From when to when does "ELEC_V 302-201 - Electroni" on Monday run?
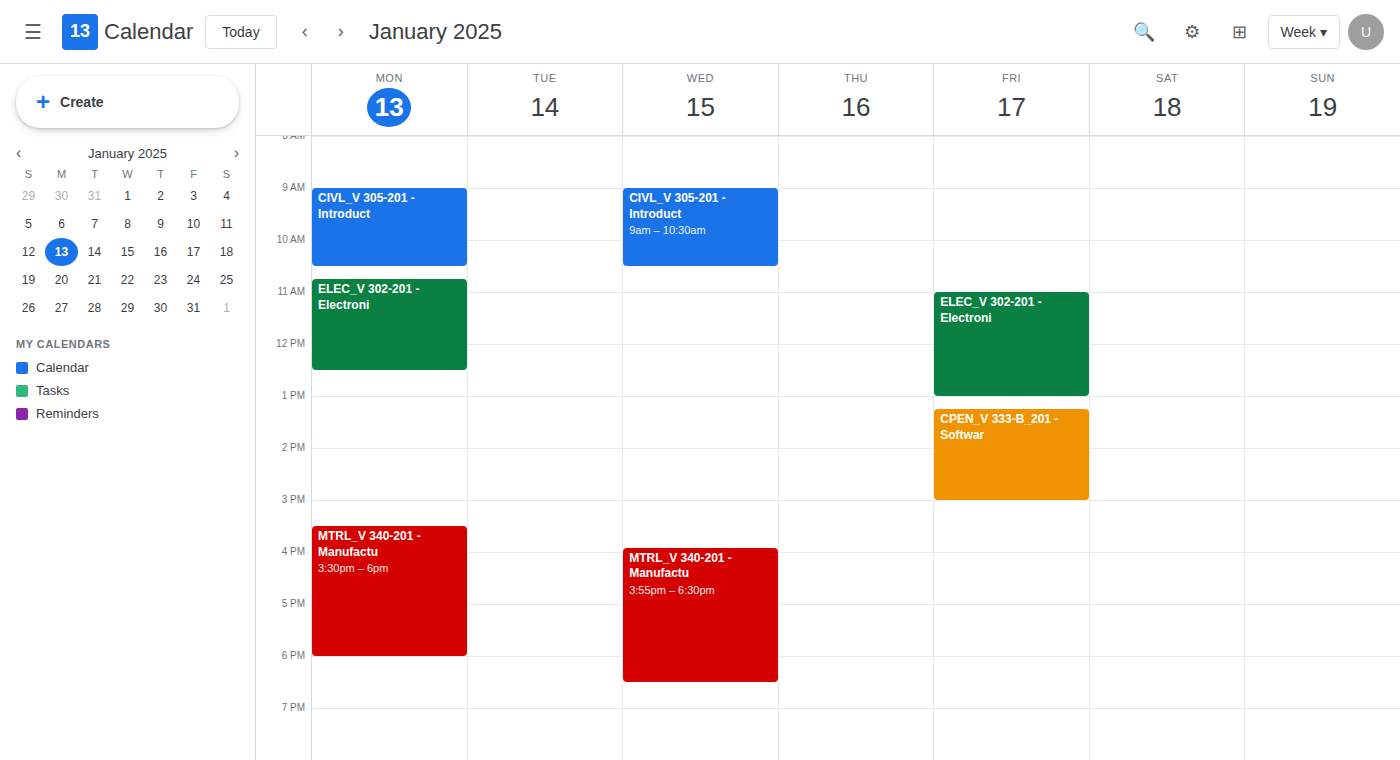
10:45 AM to 12:30 PM